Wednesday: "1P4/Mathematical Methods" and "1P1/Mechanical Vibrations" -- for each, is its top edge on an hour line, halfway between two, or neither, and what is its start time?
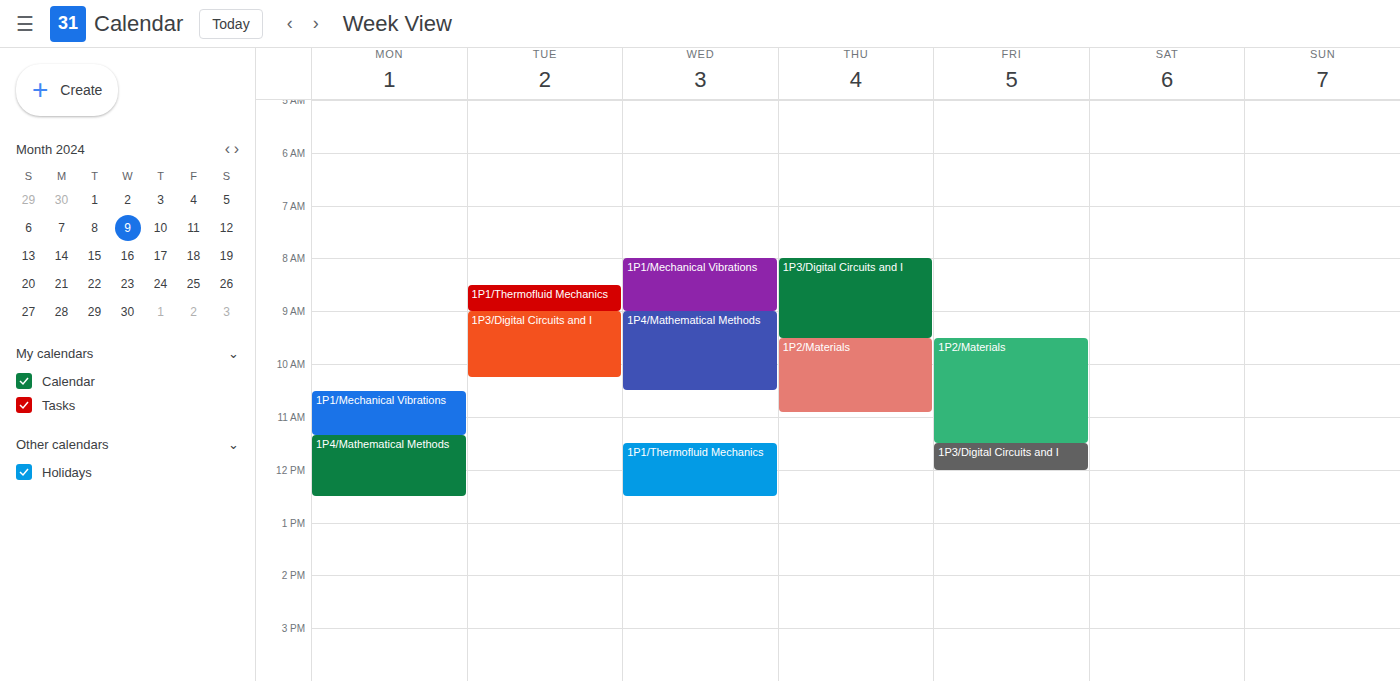
"1P4/Mathematical Methods": 9:00 AM, exactly on the 9 AM line. "1P1/Mechanical Vibrations": 8:00 AM, exactly on the 8 AM line.